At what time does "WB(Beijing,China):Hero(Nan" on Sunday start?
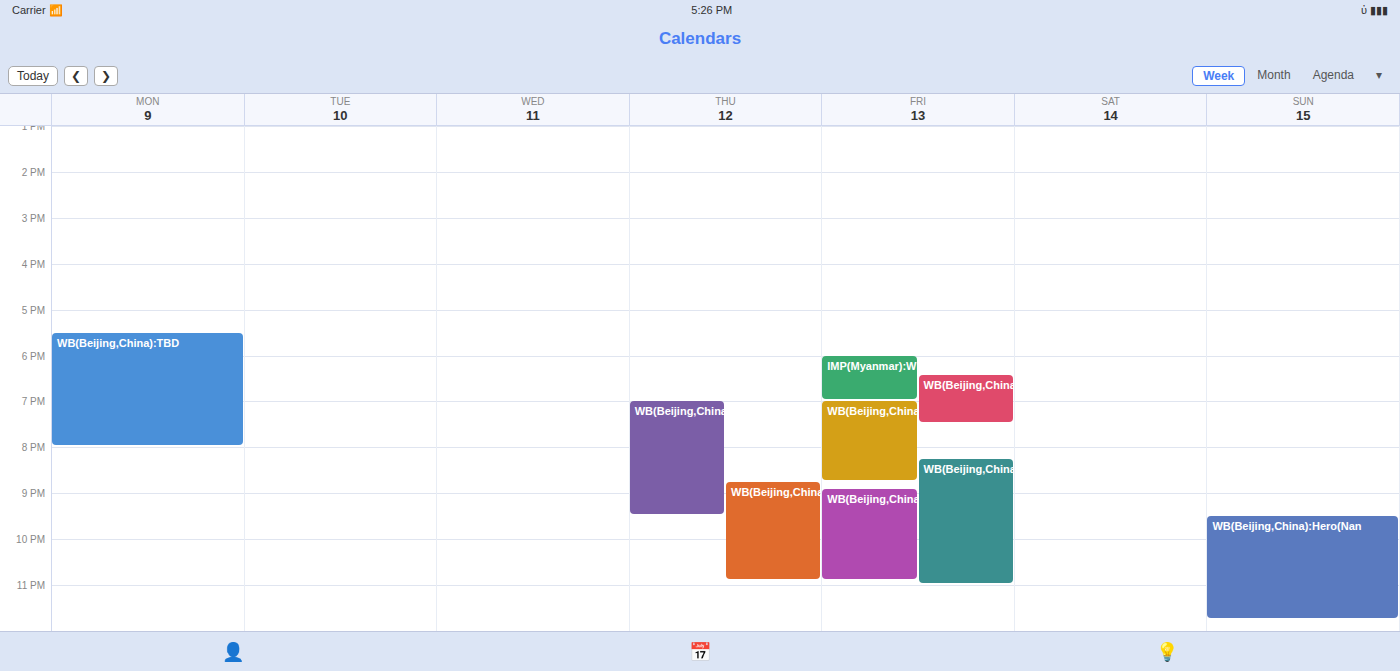
9:30 PM